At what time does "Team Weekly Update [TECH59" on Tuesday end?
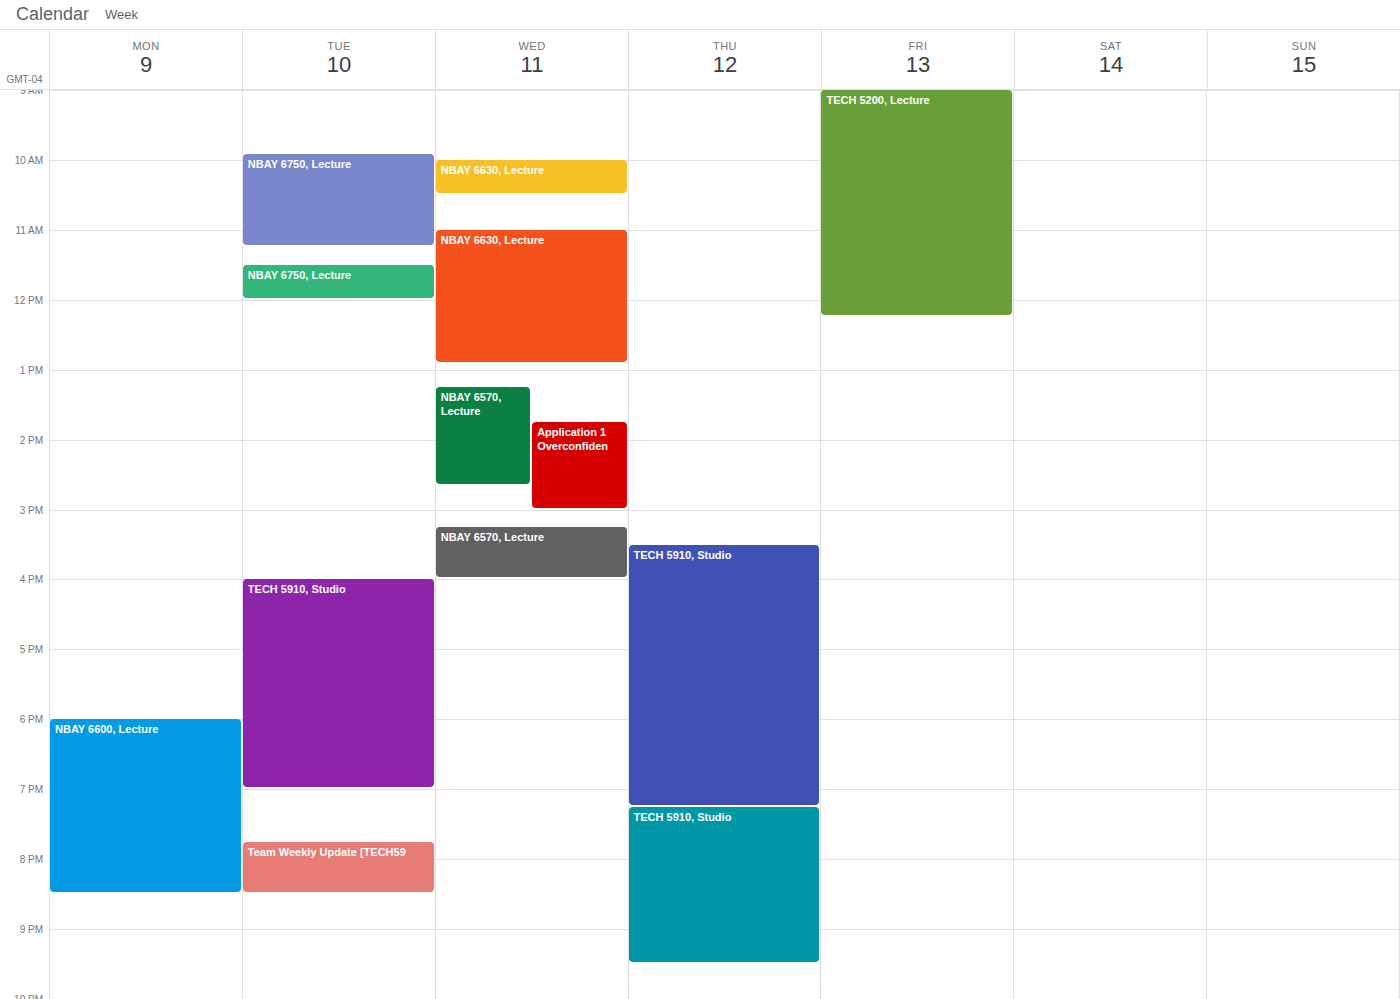
20:30